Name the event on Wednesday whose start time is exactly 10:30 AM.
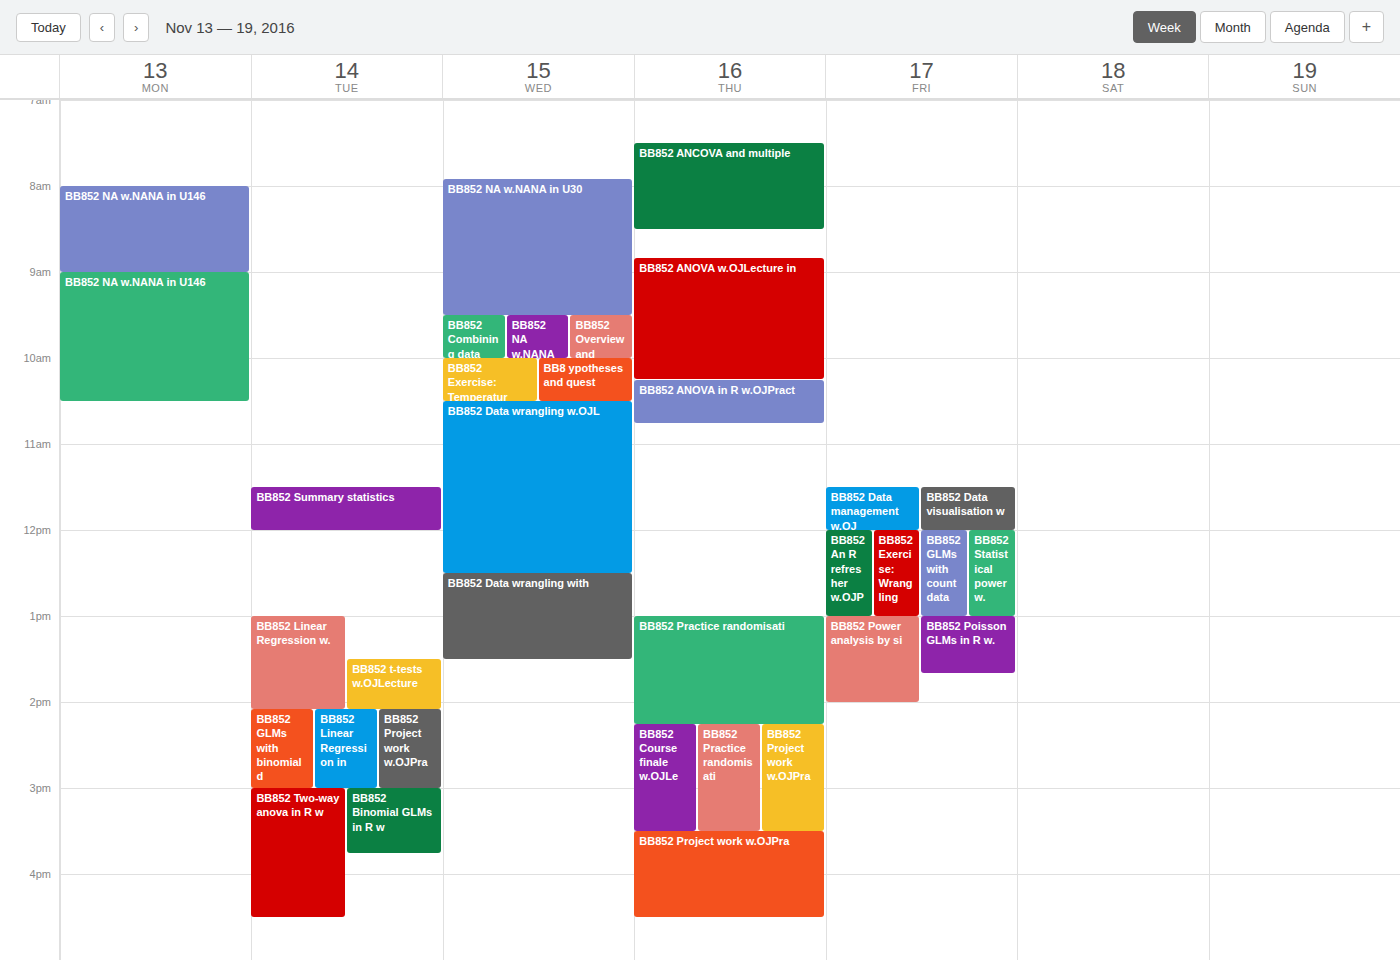
"BB852 Data wrangling w.OJL"